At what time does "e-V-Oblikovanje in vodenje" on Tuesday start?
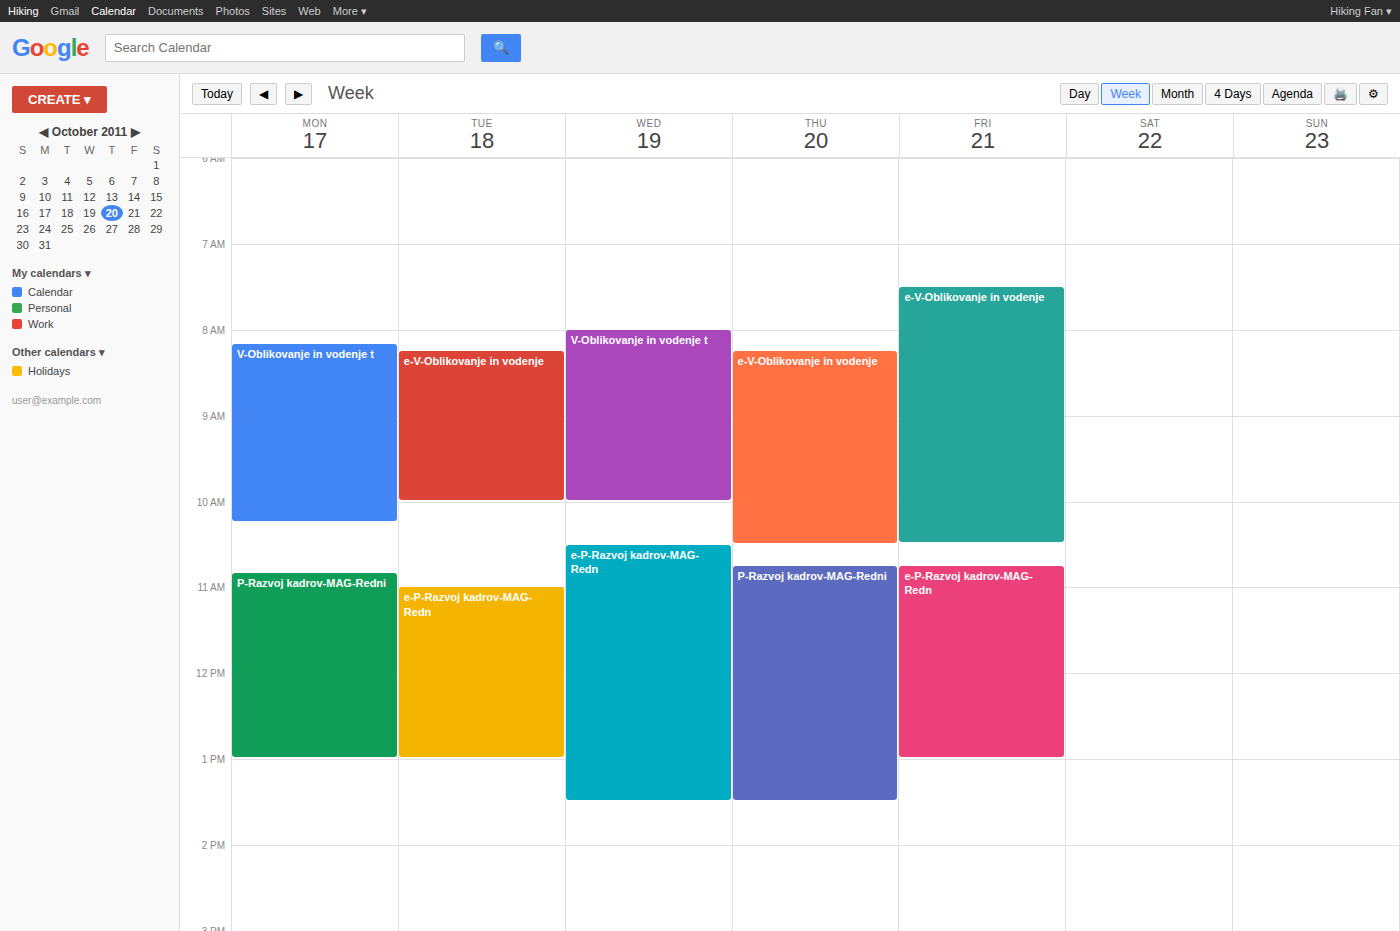
8:15 AM